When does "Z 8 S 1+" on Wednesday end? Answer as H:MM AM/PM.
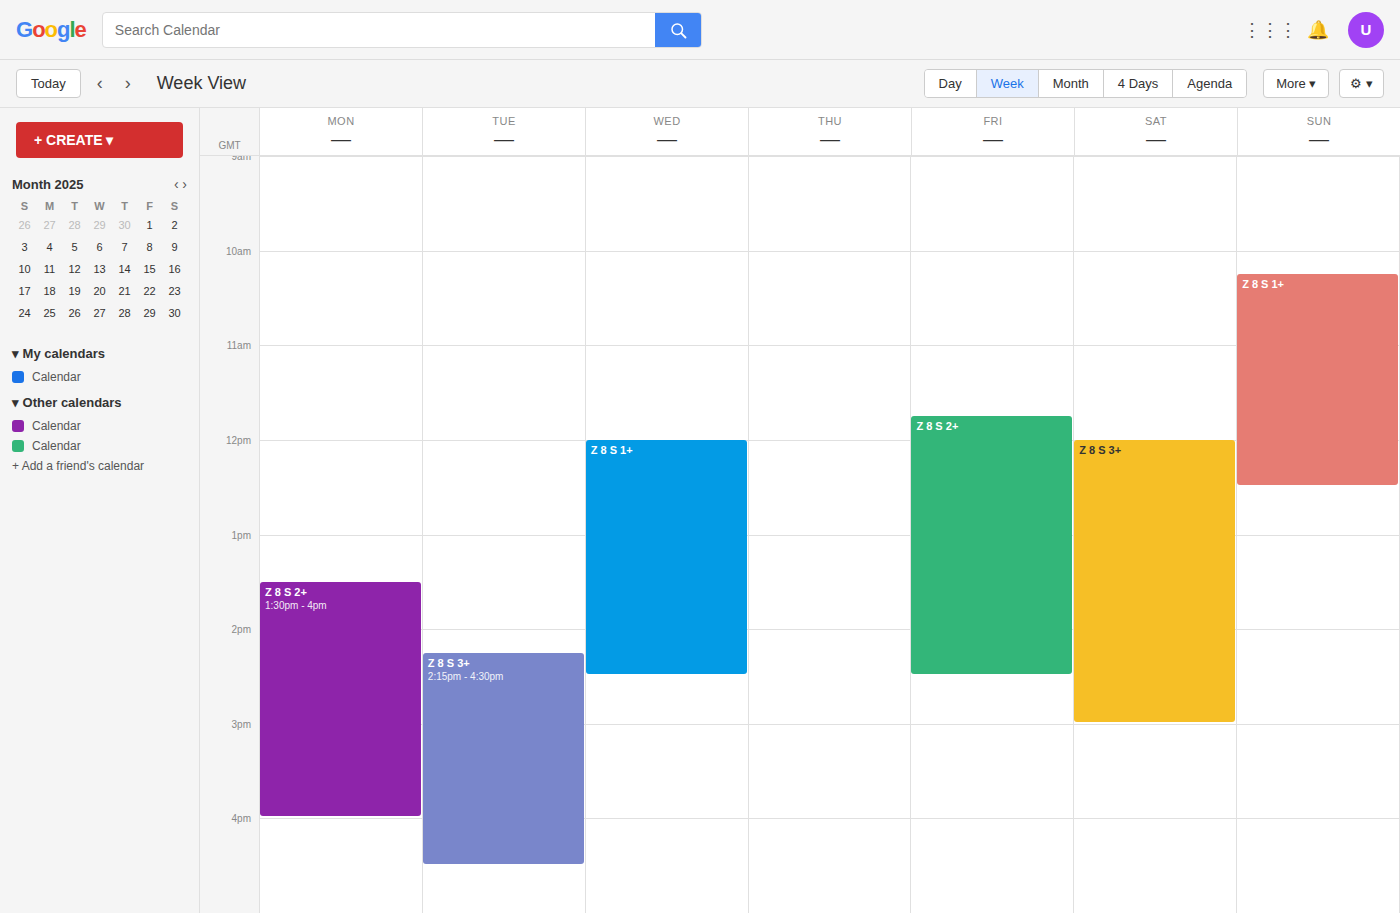
2:30 PM